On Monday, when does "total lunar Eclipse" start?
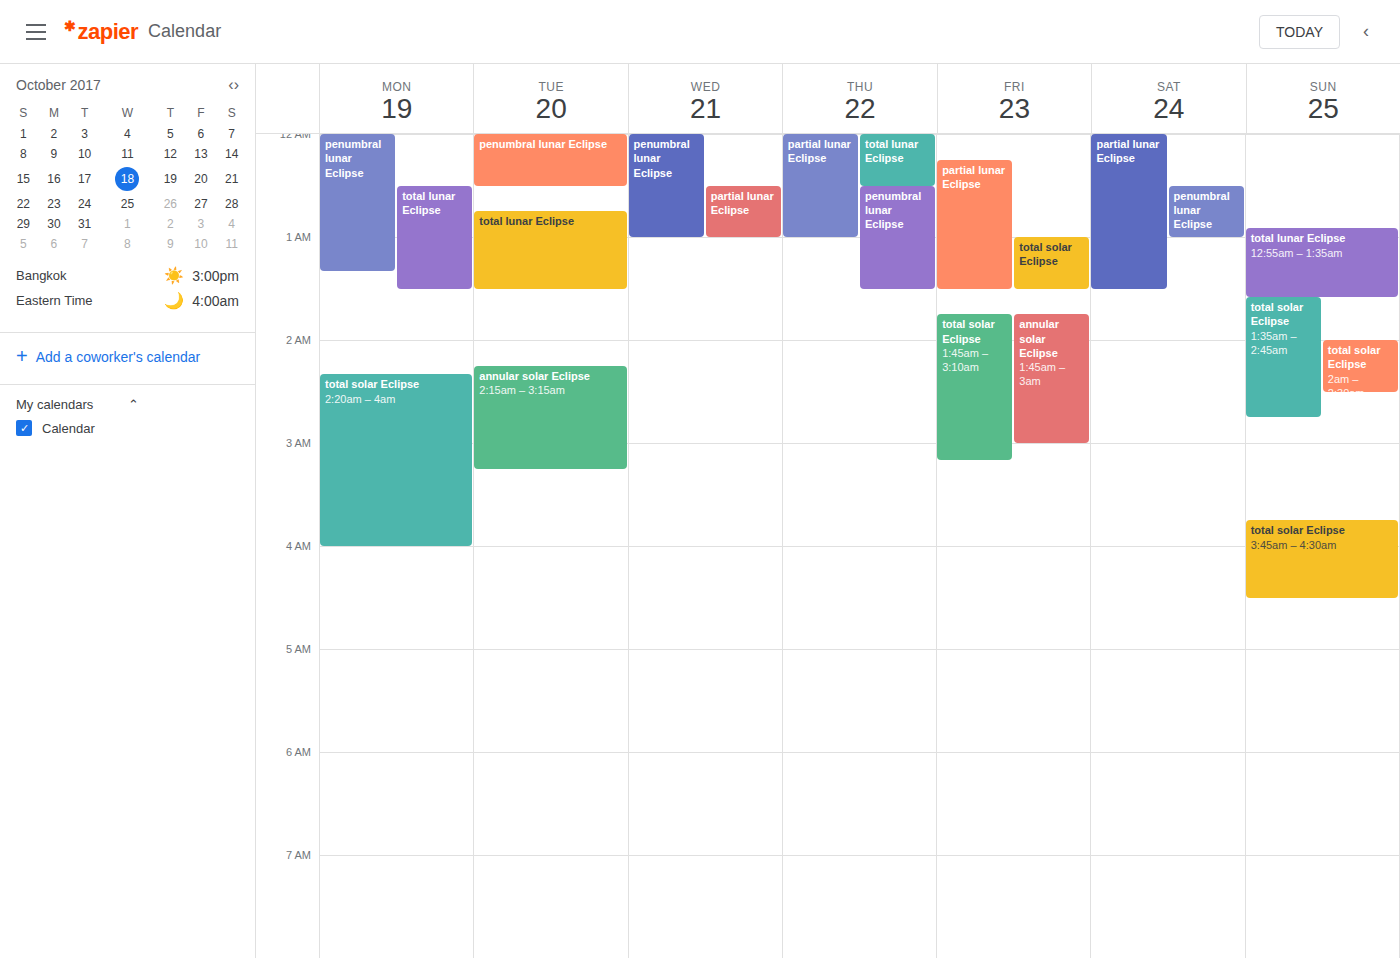
12:30 AM